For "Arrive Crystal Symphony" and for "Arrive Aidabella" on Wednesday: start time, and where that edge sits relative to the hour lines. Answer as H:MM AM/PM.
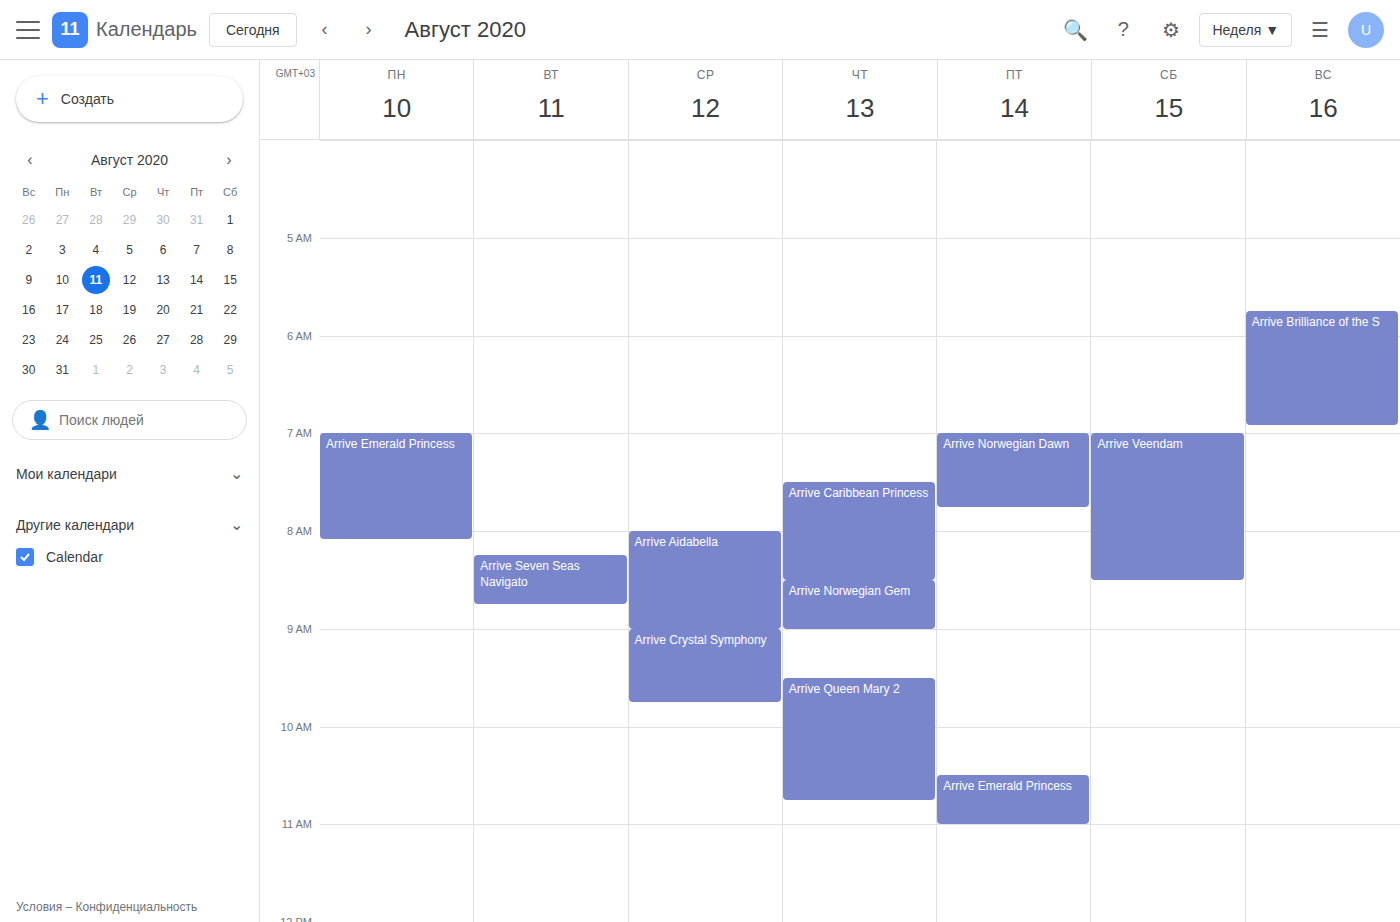
"Arrive Crystal Symphony": 9:00 AM, exactly on the 9 AM line. "Arrive Aidabella": 8:00 AM, exactly on the 8 AM line.